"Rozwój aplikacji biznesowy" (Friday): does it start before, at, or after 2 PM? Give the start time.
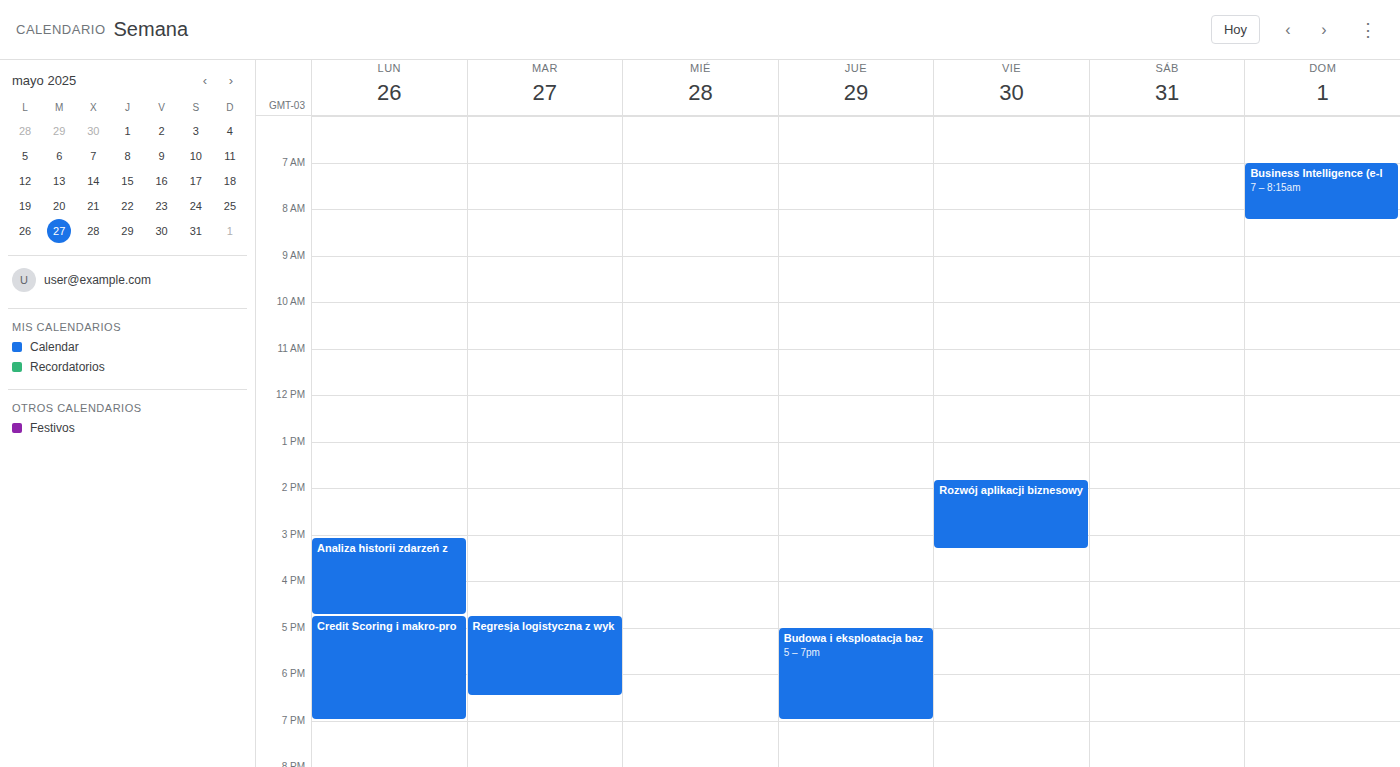
1:50 PM -- before 2 PM, 10 minutes above the 2 PM line.